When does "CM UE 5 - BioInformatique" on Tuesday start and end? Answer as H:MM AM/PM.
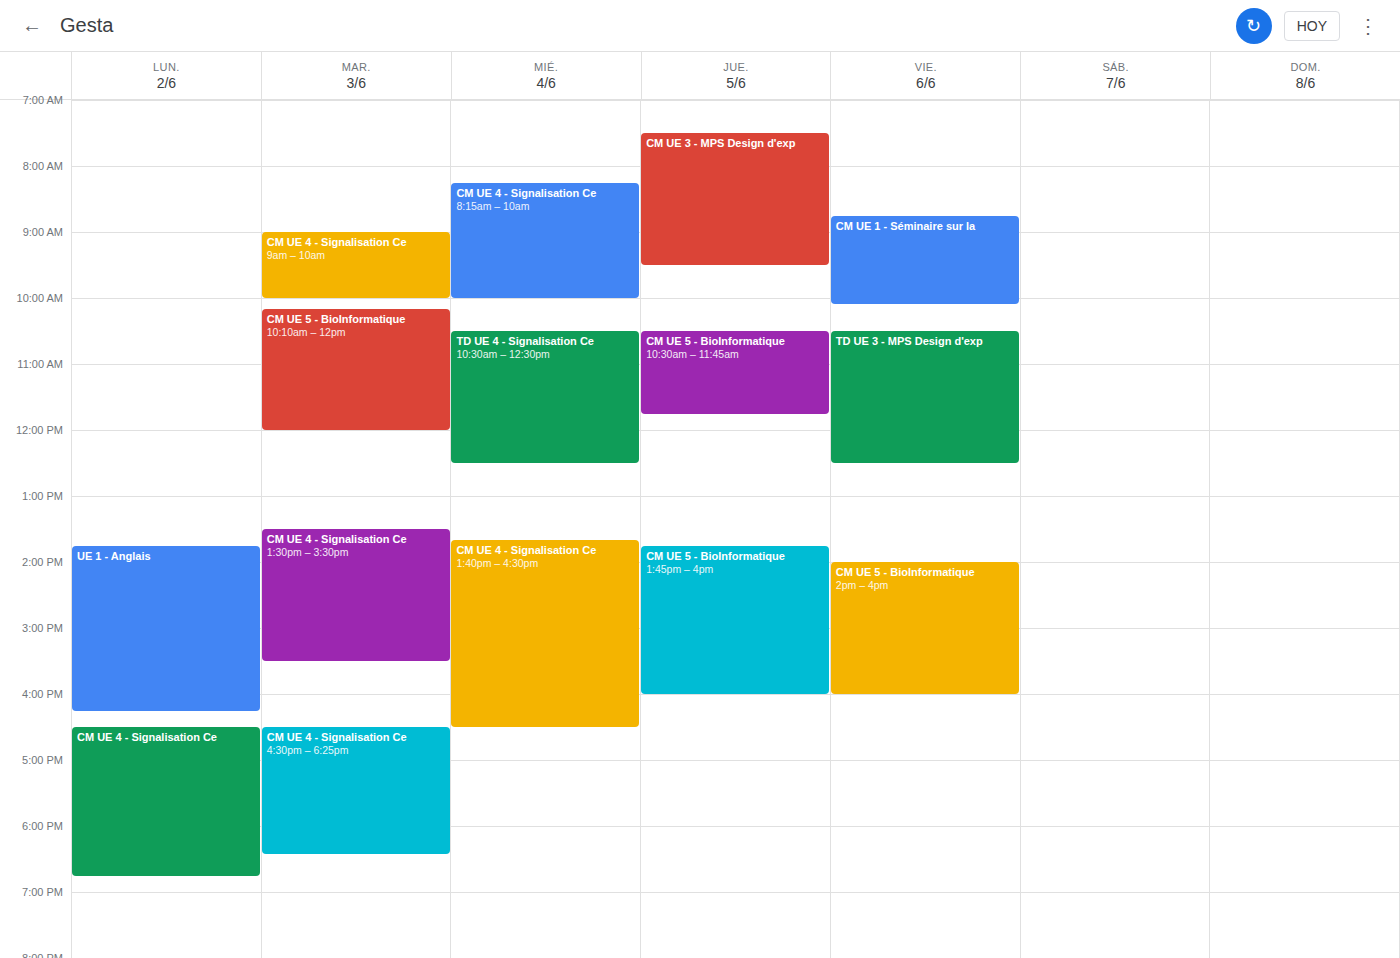
10:10 AM to 12:00 PM